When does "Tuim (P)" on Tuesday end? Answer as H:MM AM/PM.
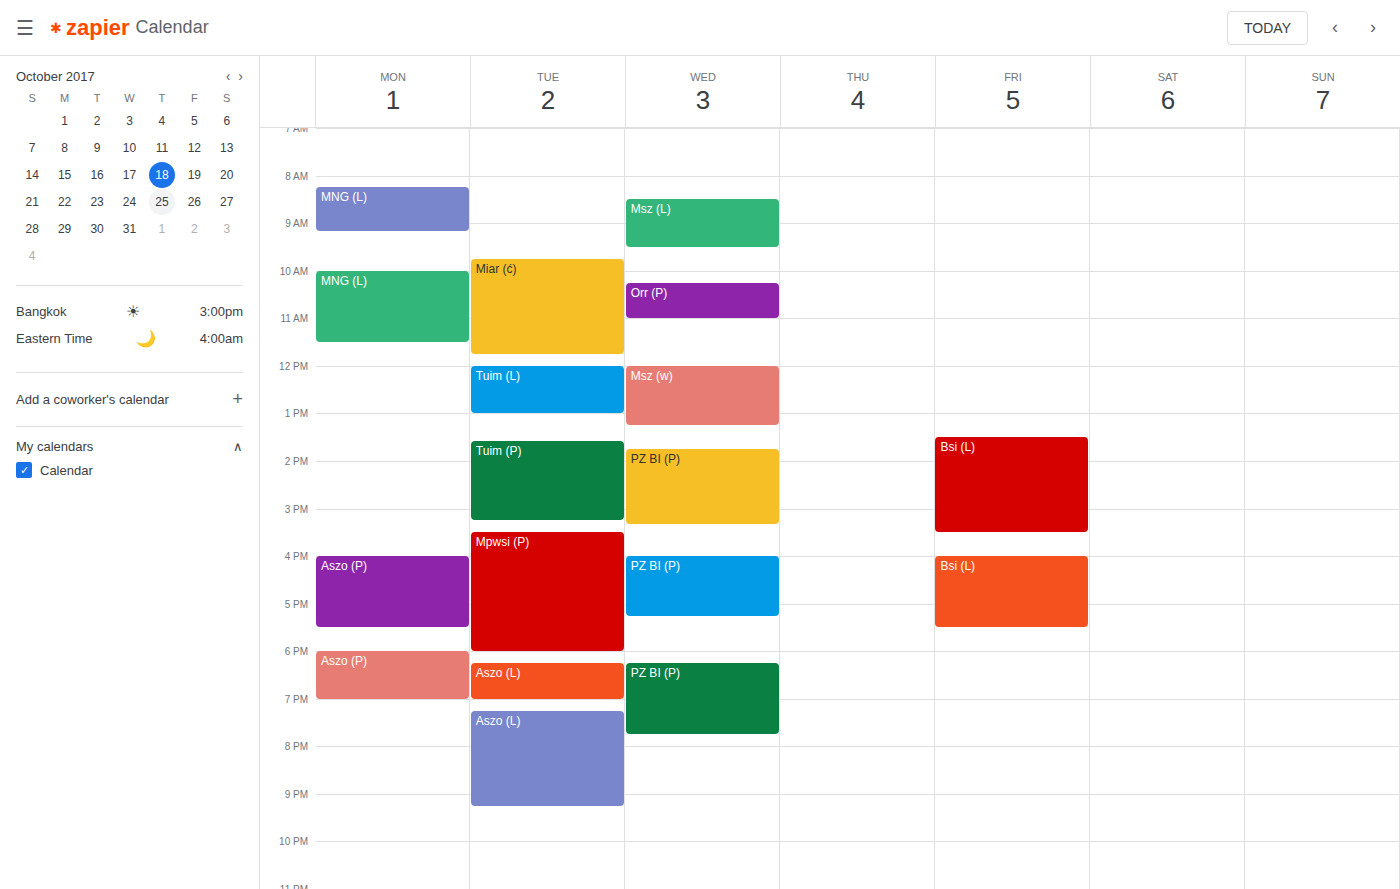
3:15 PM